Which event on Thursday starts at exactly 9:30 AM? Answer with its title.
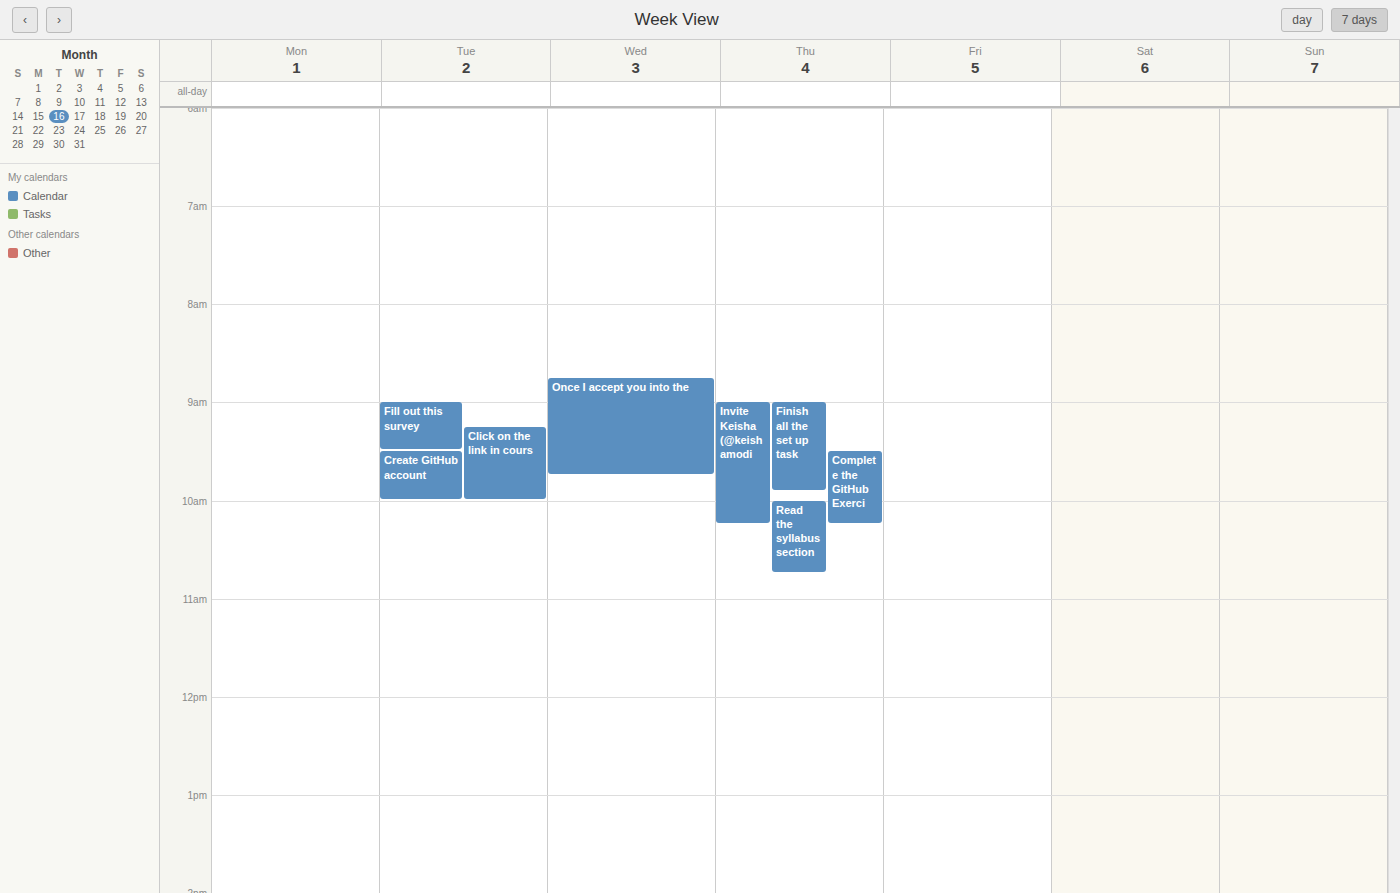
"Complete the GitHub Exerci"